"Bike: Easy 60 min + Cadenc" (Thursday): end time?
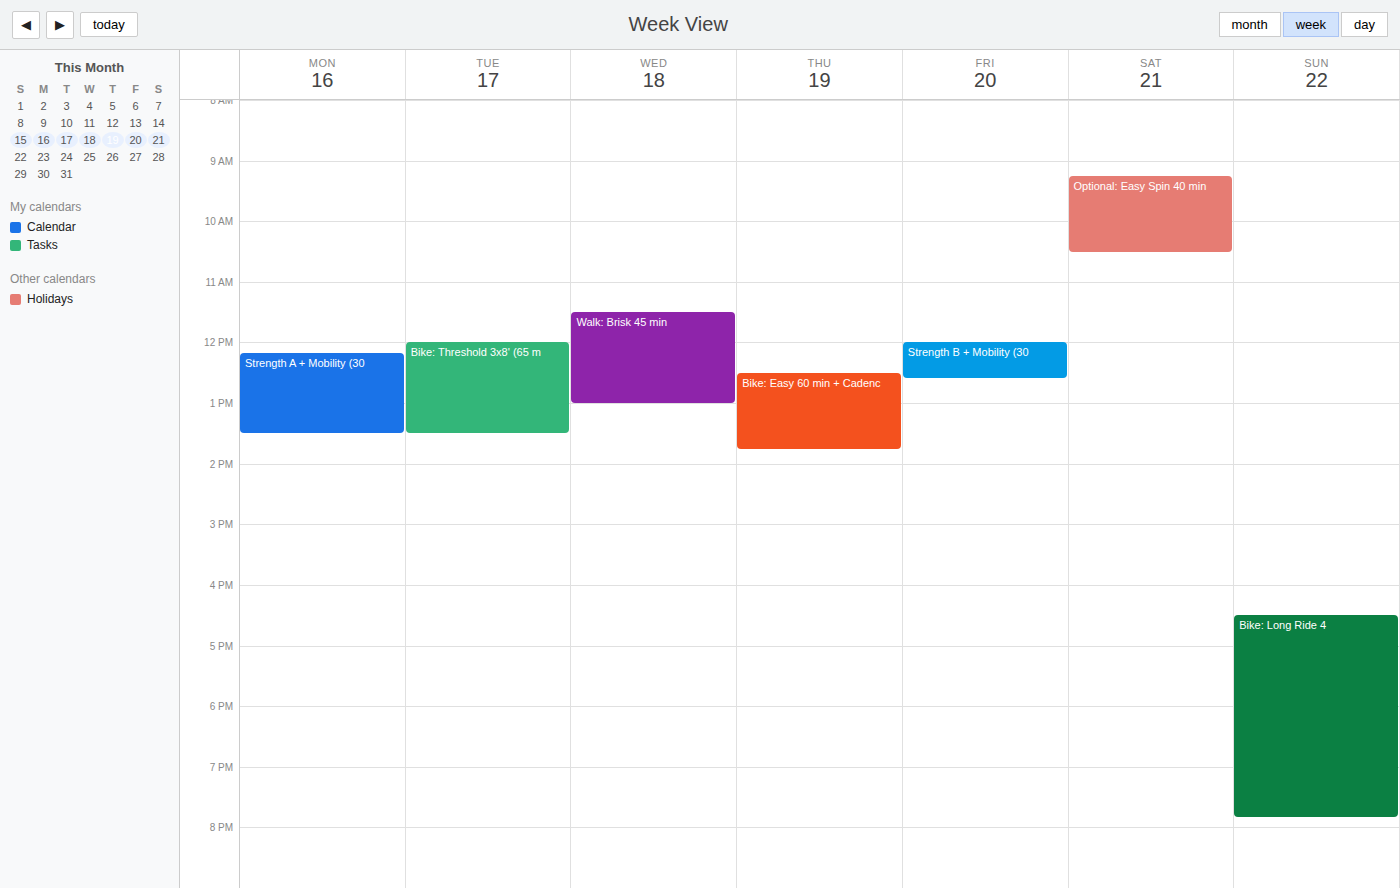
1:45 PM